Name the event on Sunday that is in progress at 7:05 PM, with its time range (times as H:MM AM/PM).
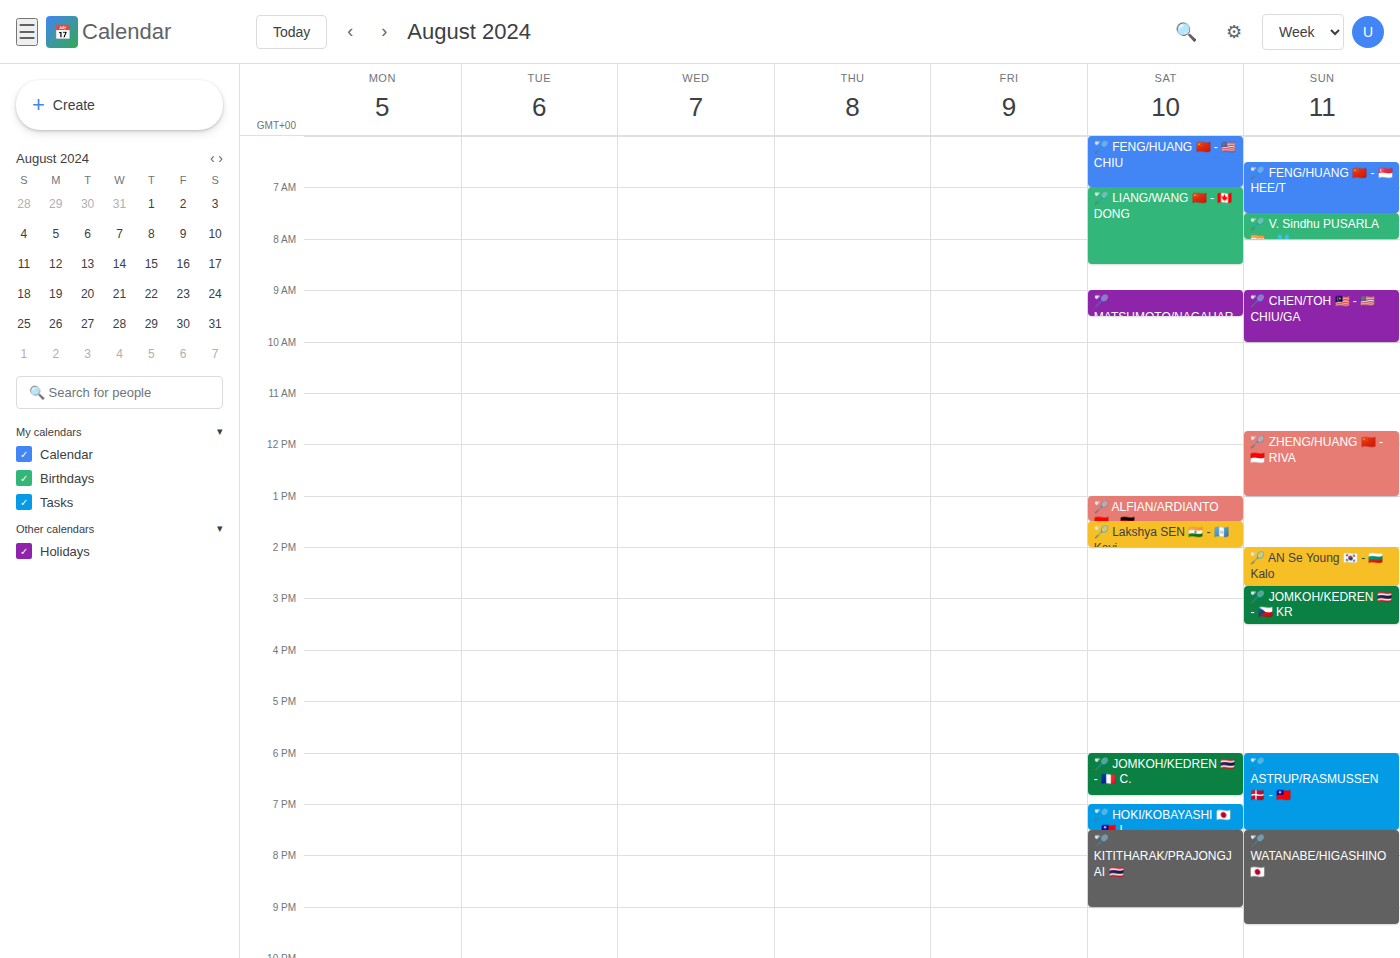
"🏸 ASTRUP/RASMUSSEN 🇩🇰 - 🇹🇼", 6:00 PM to 7:30 PM